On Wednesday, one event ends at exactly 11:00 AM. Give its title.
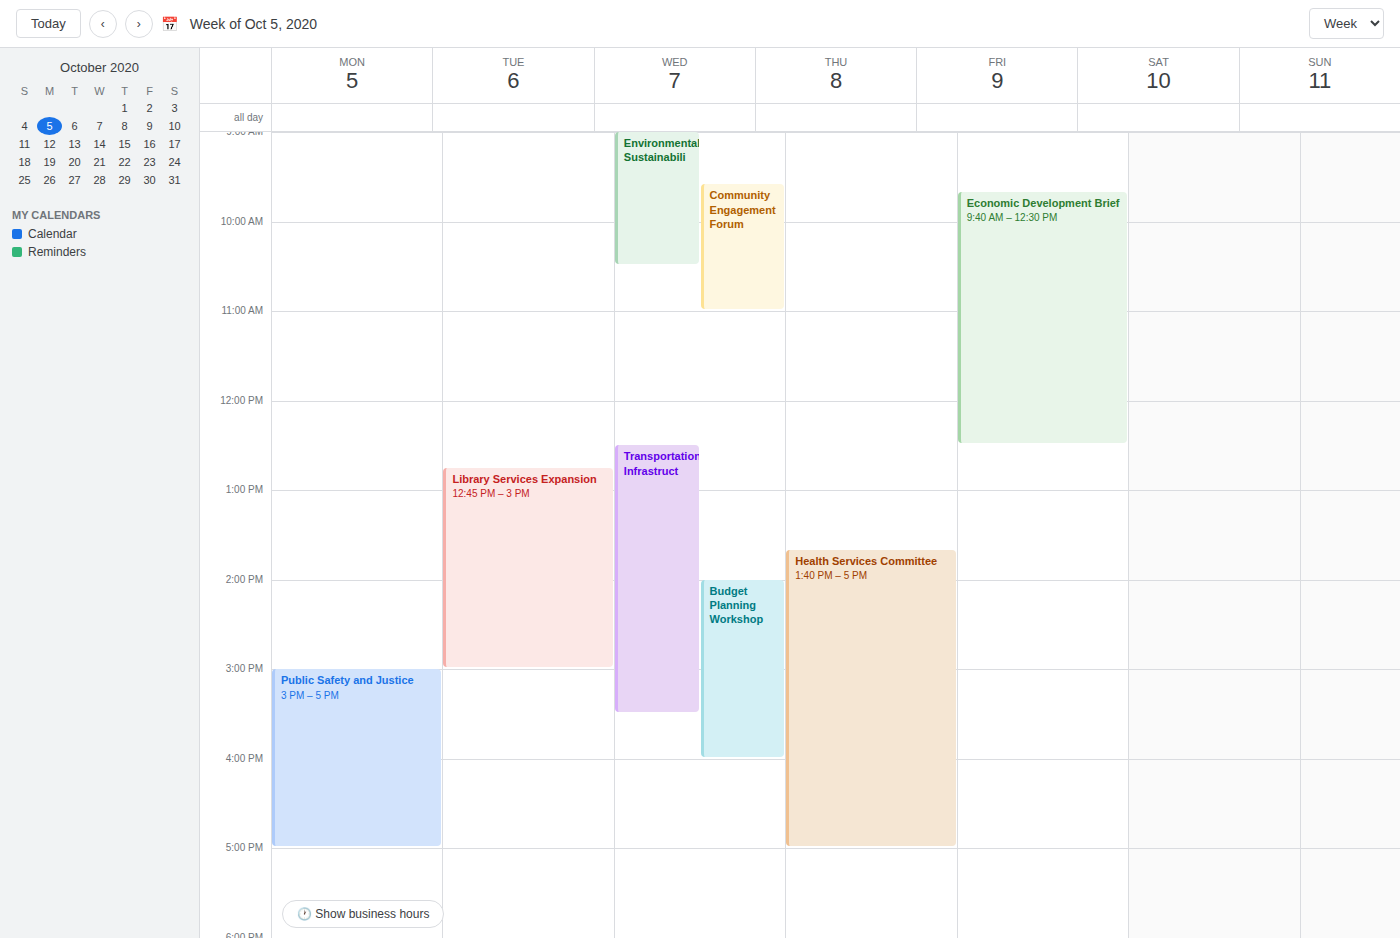
"Community Engagement Forum"